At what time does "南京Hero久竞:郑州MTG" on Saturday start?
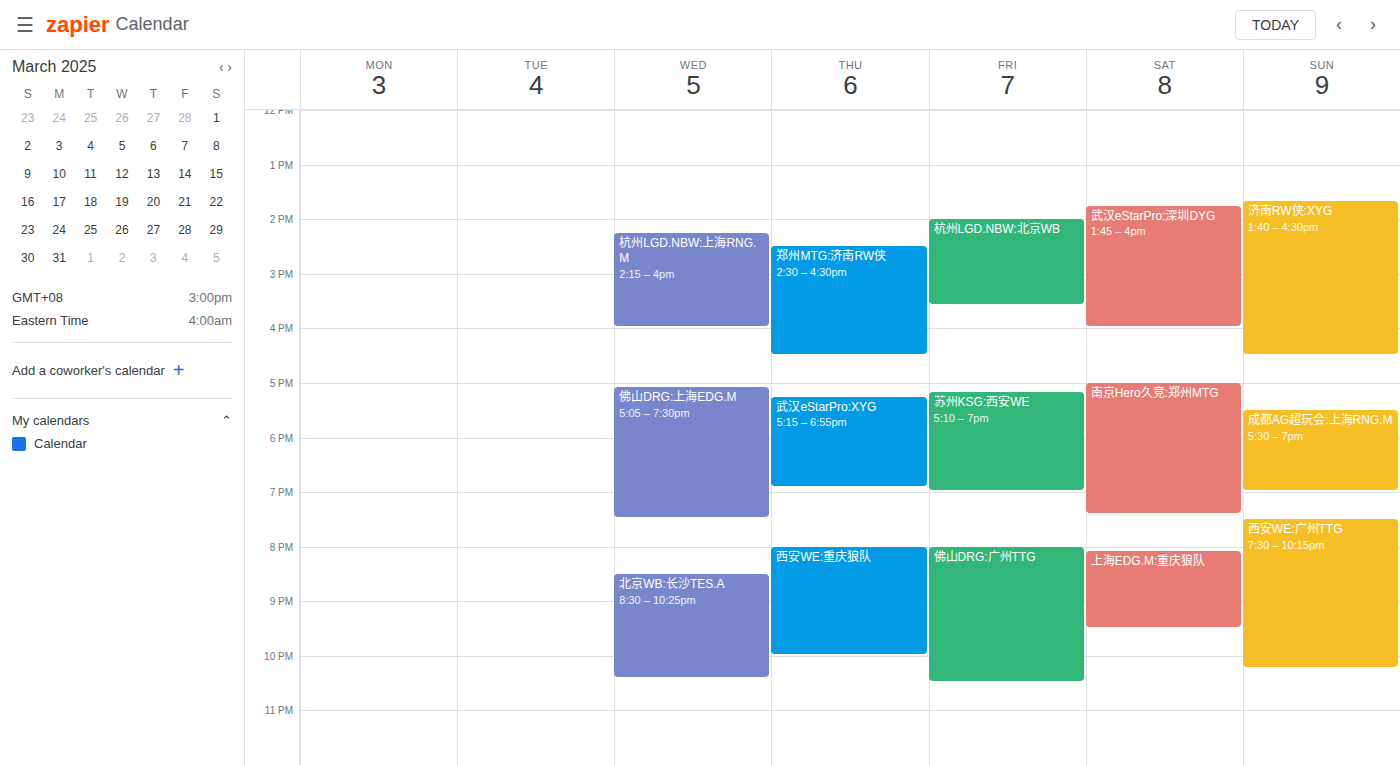
5:00 PM